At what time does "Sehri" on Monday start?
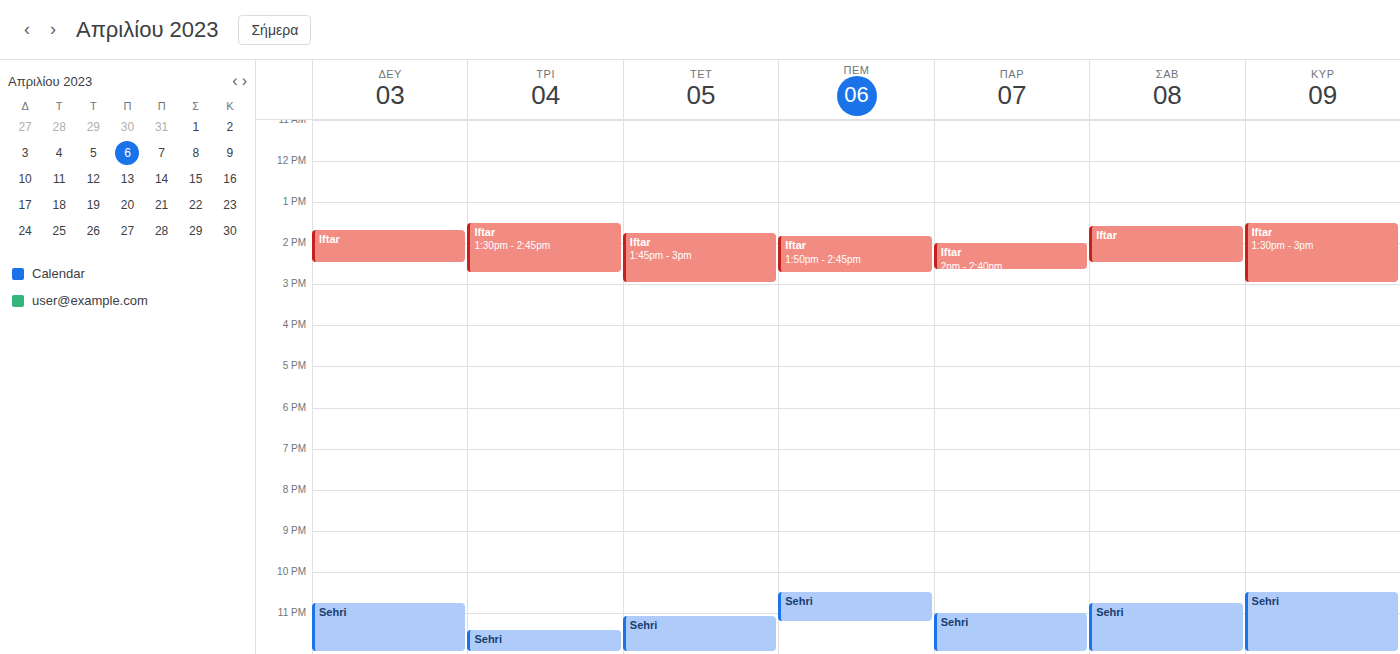
22:45